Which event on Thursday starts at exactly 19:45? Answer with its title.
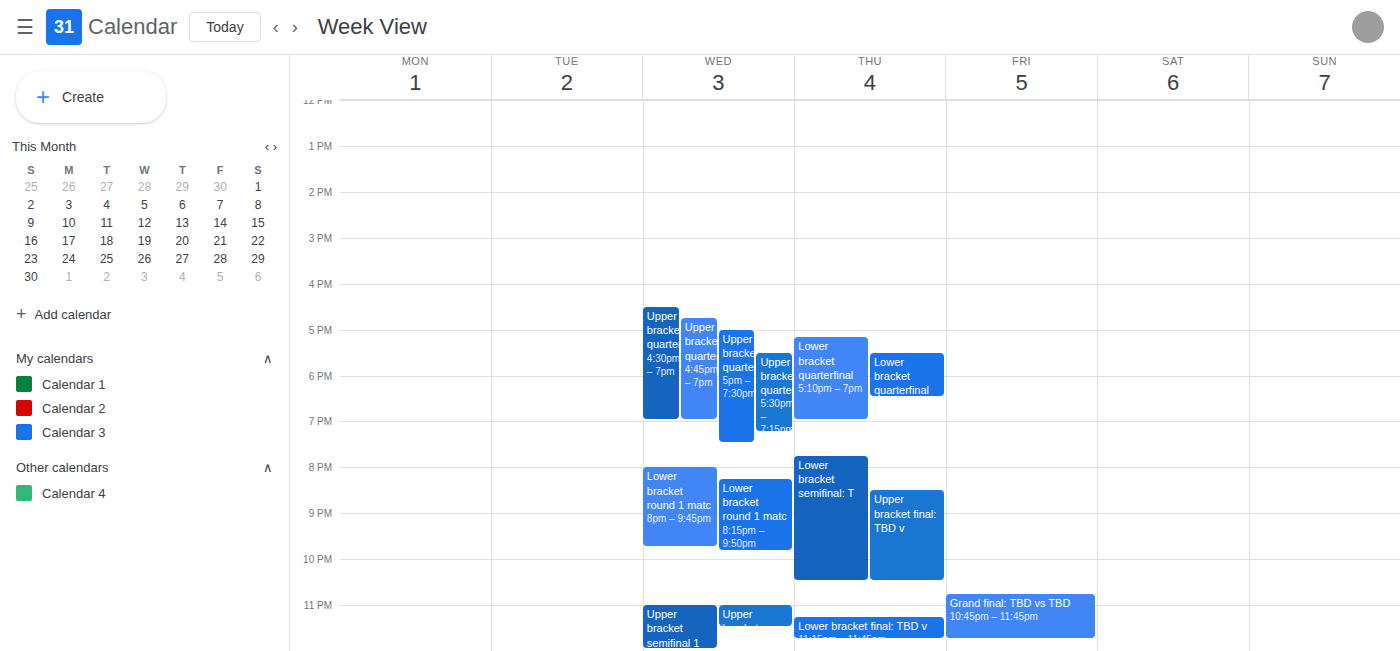
"Lower bracket semifinal: T"